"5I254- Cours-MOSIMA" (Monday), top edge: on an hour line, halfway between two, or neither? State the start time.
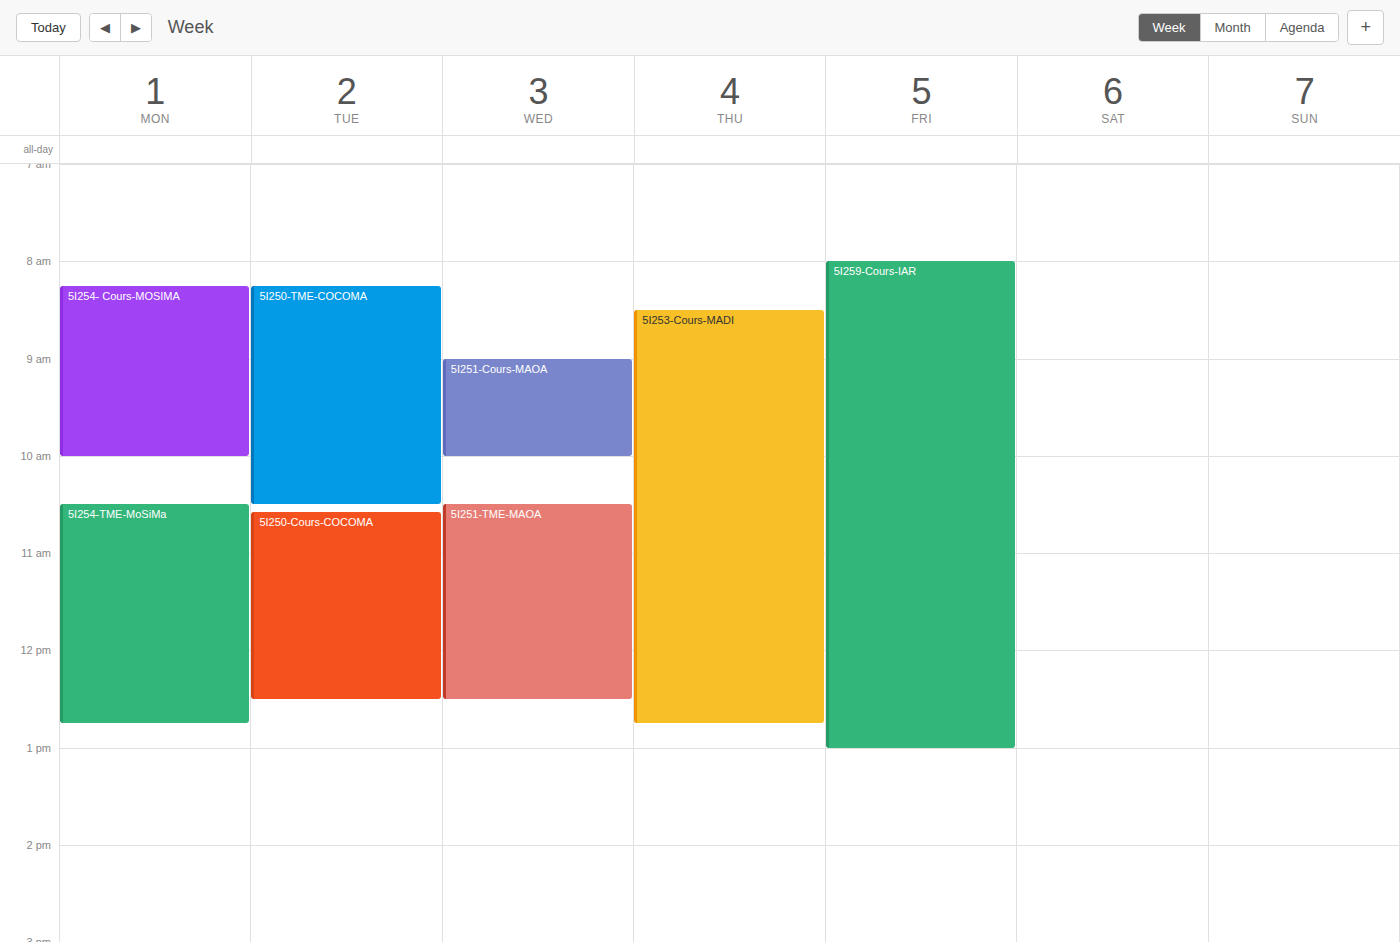
8:15 AM -- neither: a quarter of the way from the 8 AM line to the 9 AM line.